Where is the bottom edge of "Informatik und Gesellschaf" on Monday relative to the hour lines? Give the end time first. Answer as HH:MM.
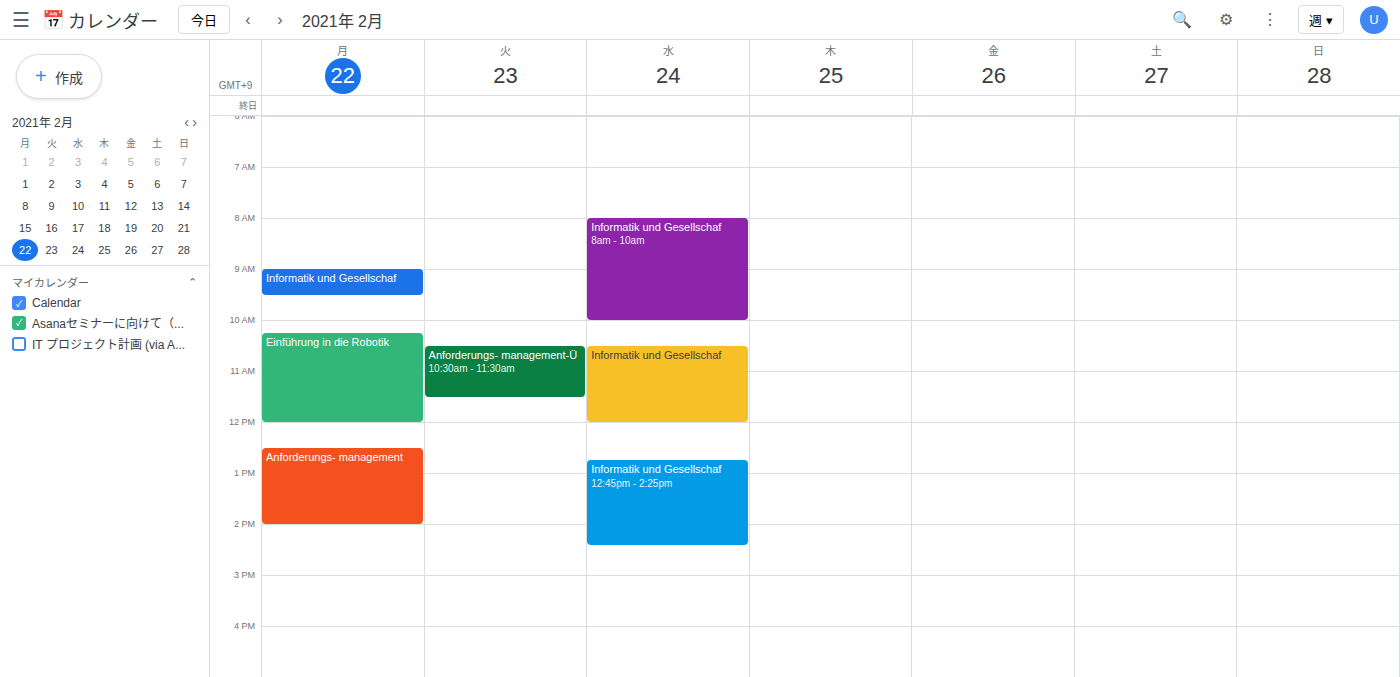
09:30 -- halfway between the 09:00 and 10:00 lines.